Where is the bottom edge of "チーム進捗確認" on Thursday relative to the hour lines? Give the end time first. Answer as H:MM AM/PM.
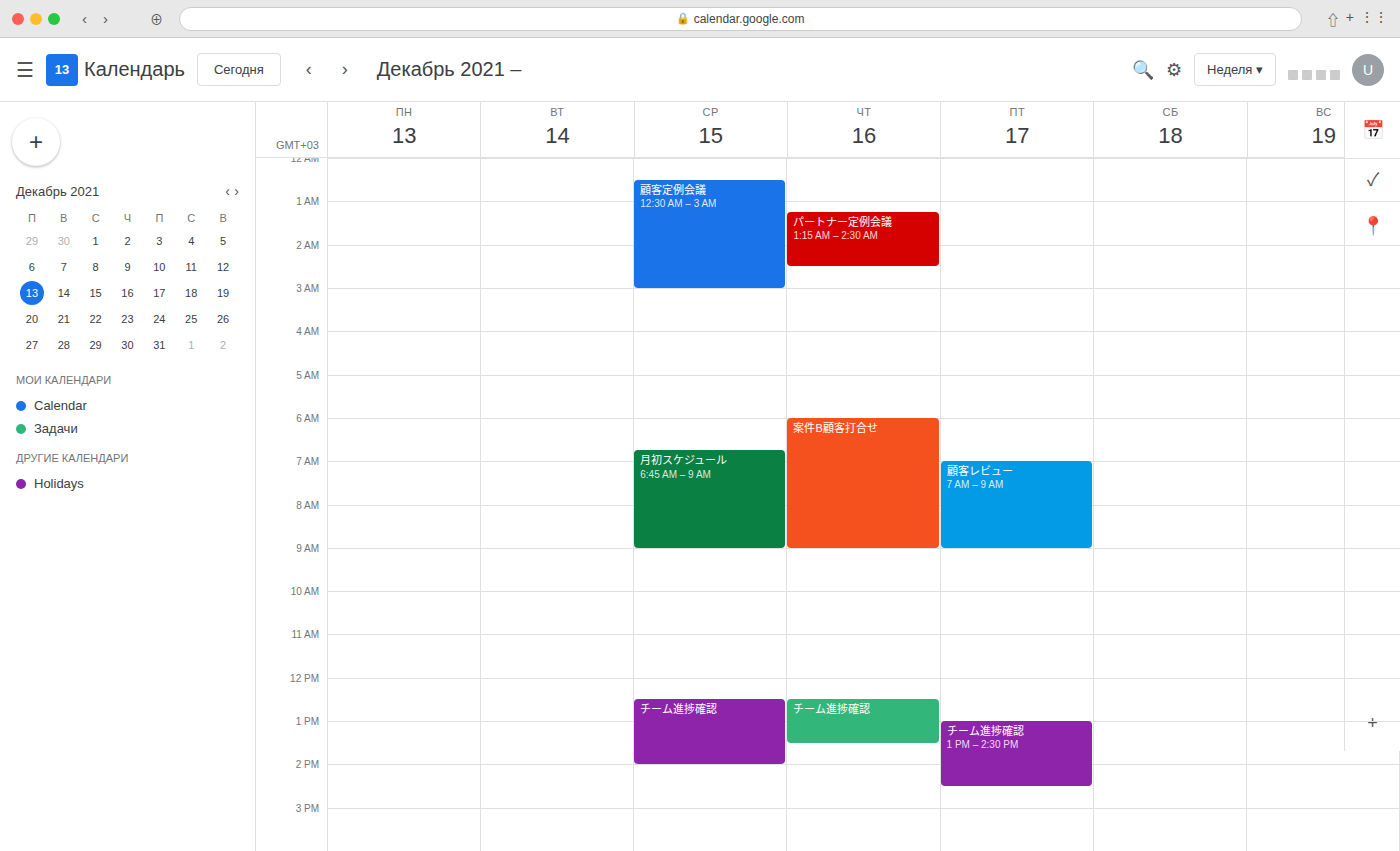
1:30 PM -- halfway between the 1 PM and 2 PM lines.